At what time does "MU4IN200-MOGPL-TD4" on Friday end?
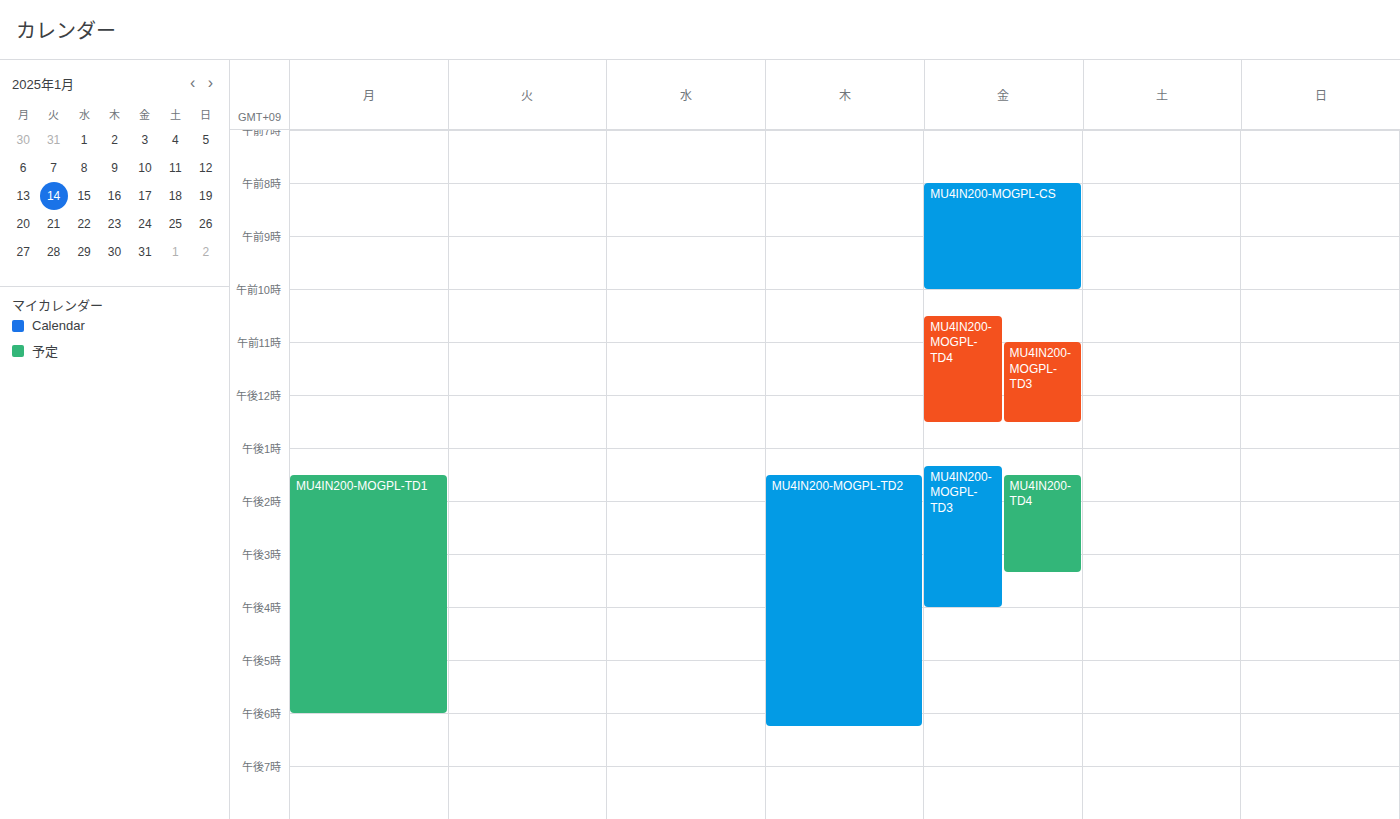
12:30